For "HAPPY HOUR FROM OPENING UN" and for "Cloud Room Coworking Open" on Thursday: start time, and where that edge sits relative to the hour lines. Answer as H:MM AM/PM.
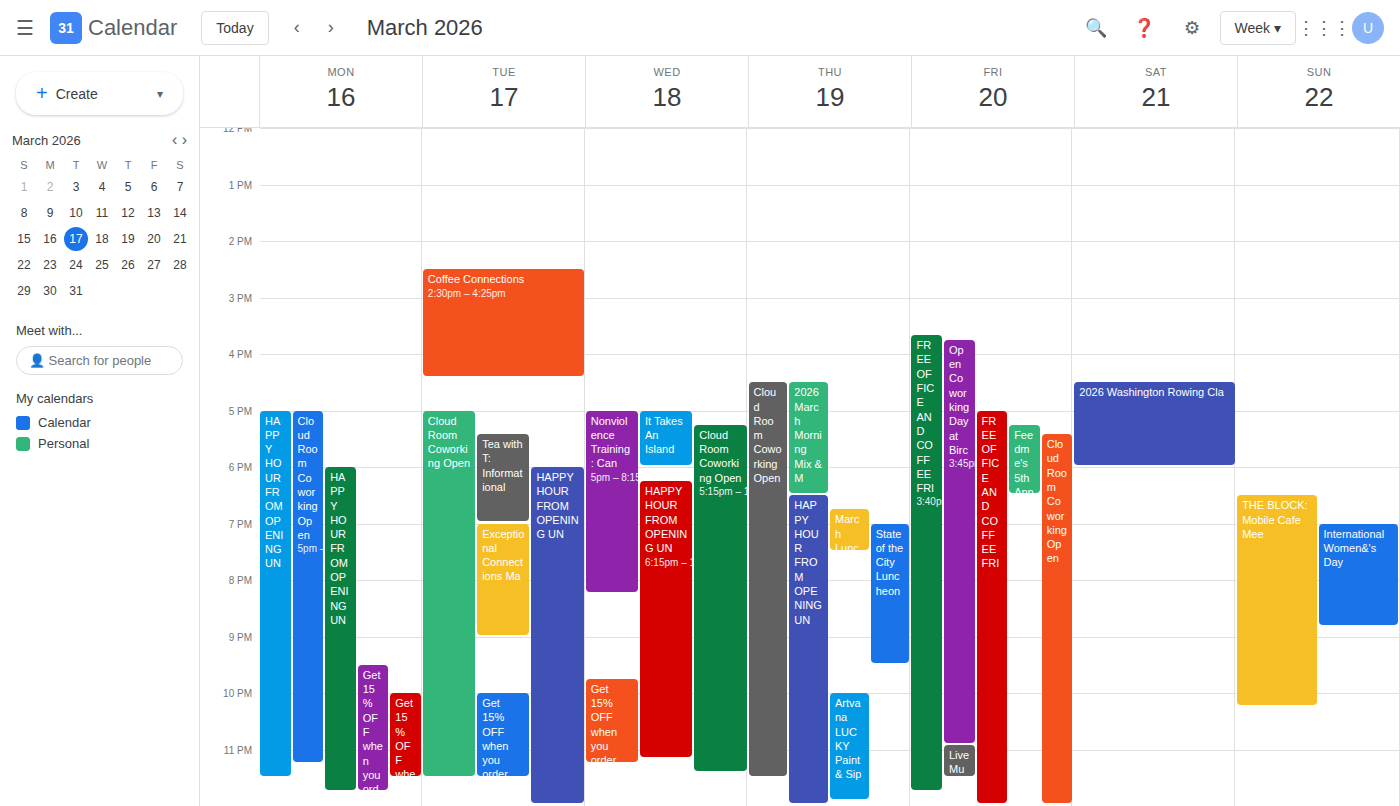
"HAPPY HOUR FROM OPENING UN": 6:30 PM, halfway between the 6 PM and 7 PM lines. "Cloud Room Coworking Open": 4:30 PM, halfway between the 4 PM and 5 PM lines.